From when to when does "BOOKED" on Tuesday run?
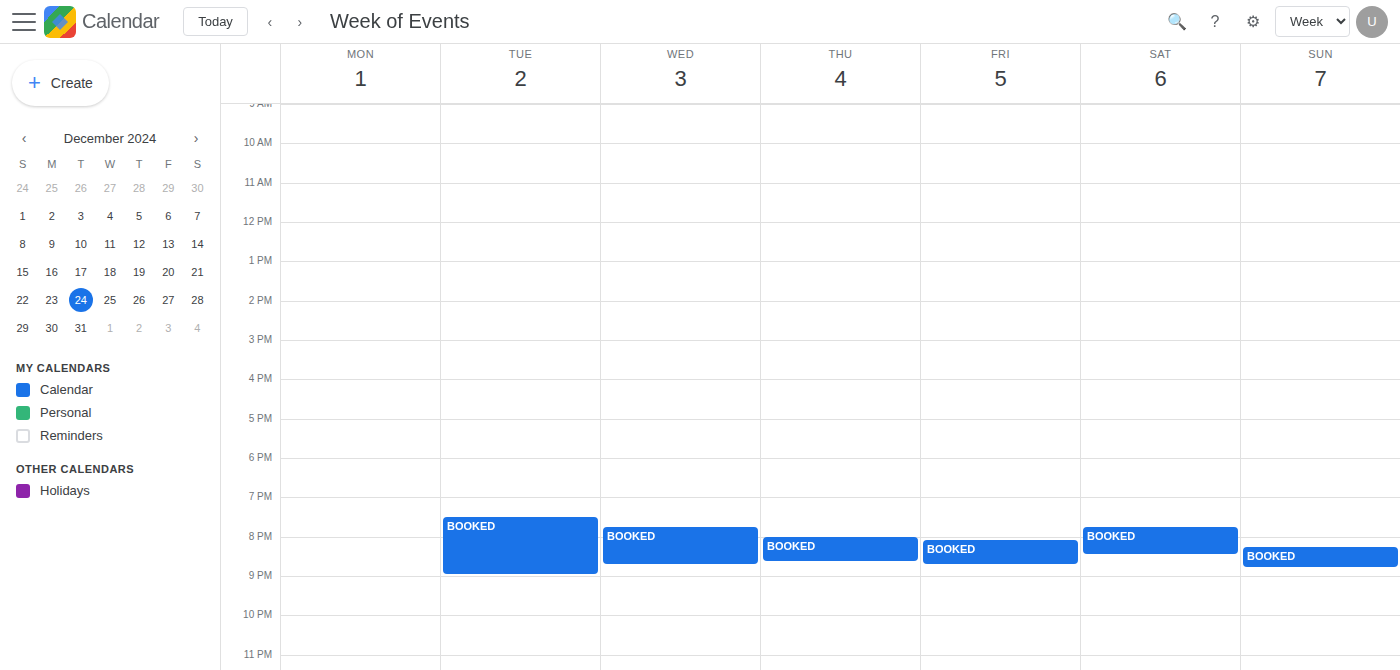
7:30 PM to 9:00 PM